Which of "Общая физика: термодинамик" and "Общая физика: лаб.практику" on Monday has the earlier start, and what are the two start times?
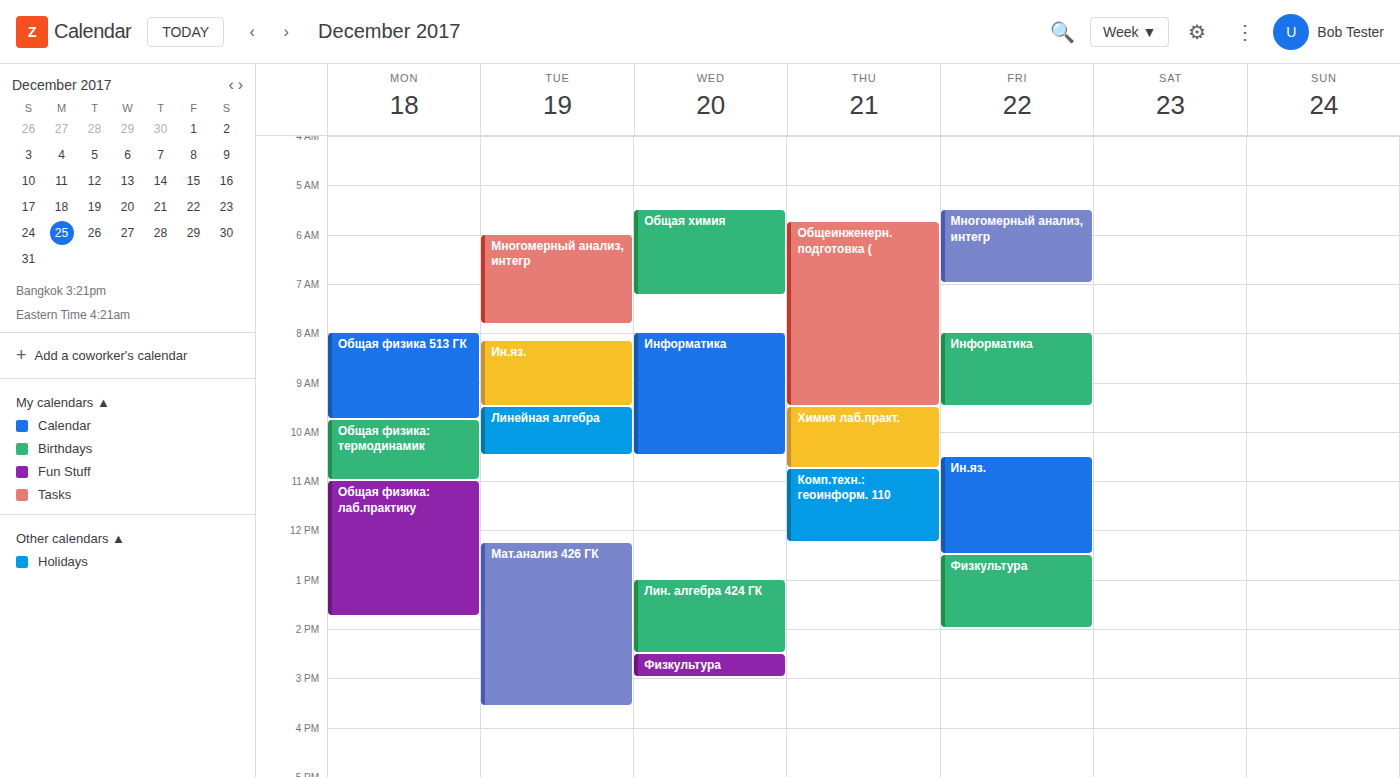
"Общая физика: термодинамик" 9:45 AM; "Общая физика: лаб.практику" 11:00 AM.